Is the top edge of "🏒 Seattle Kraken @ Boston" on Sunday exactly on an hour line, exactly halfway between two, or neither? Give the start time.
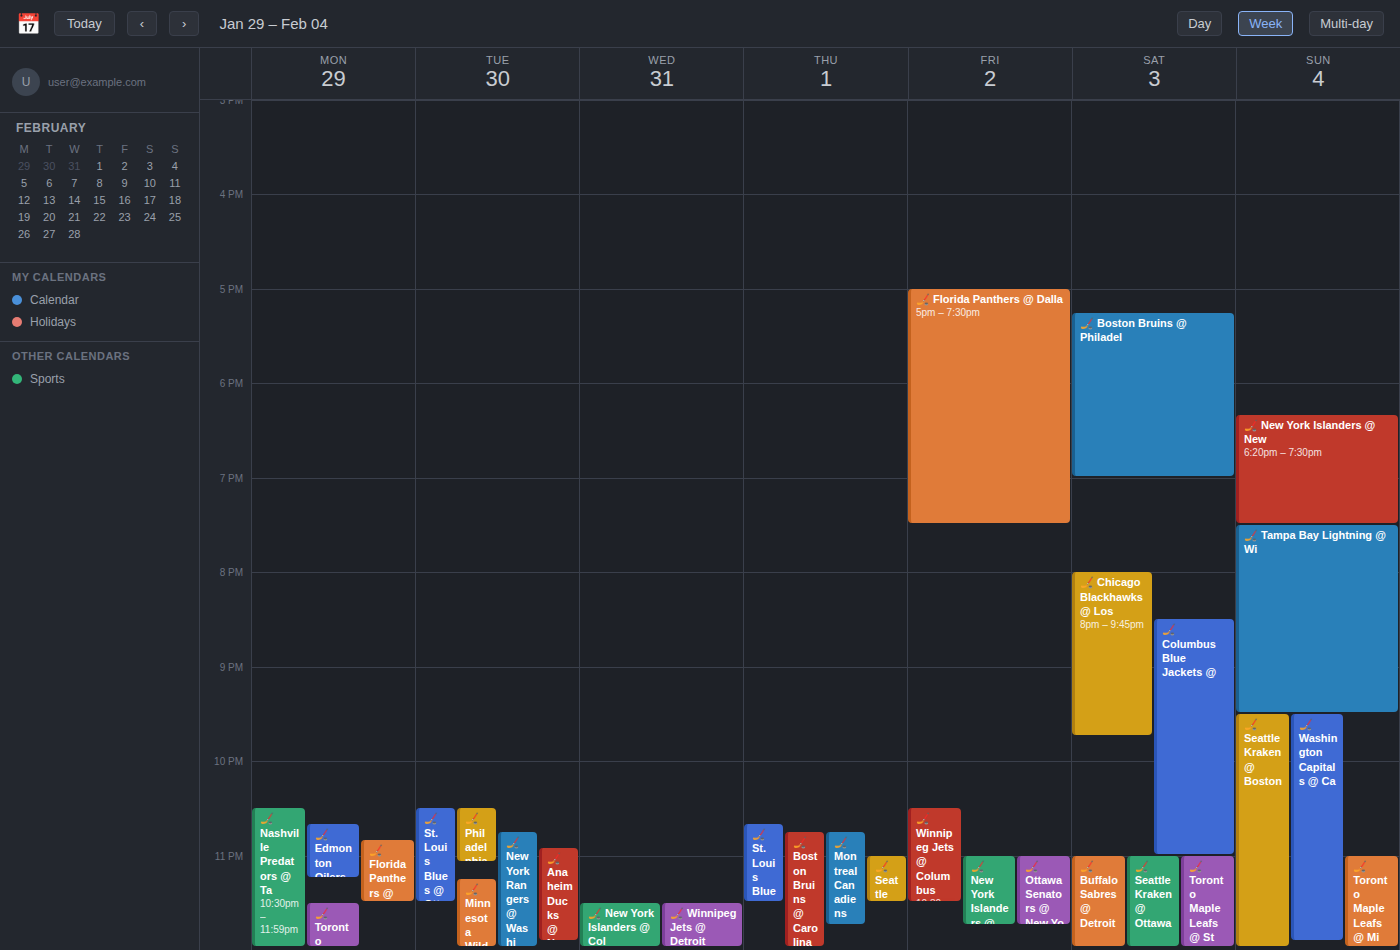
9:30 PM -- halfway between the 9 PM and 10 PM lines.